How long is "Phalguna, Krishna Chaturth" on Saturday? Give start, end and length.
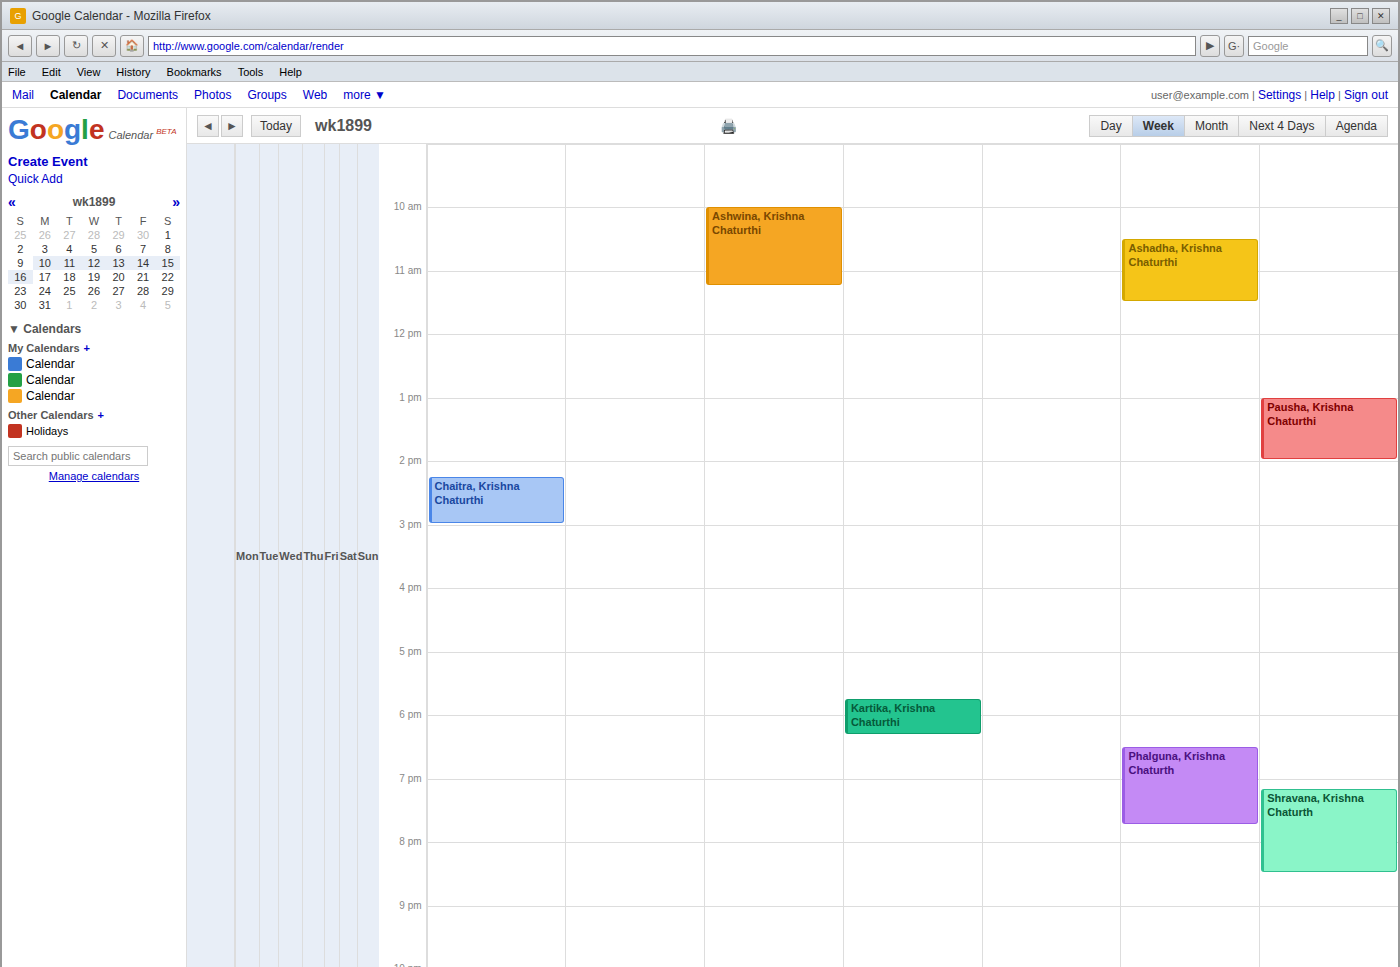
18:30 to 19:45, 1 hour 15 minutes